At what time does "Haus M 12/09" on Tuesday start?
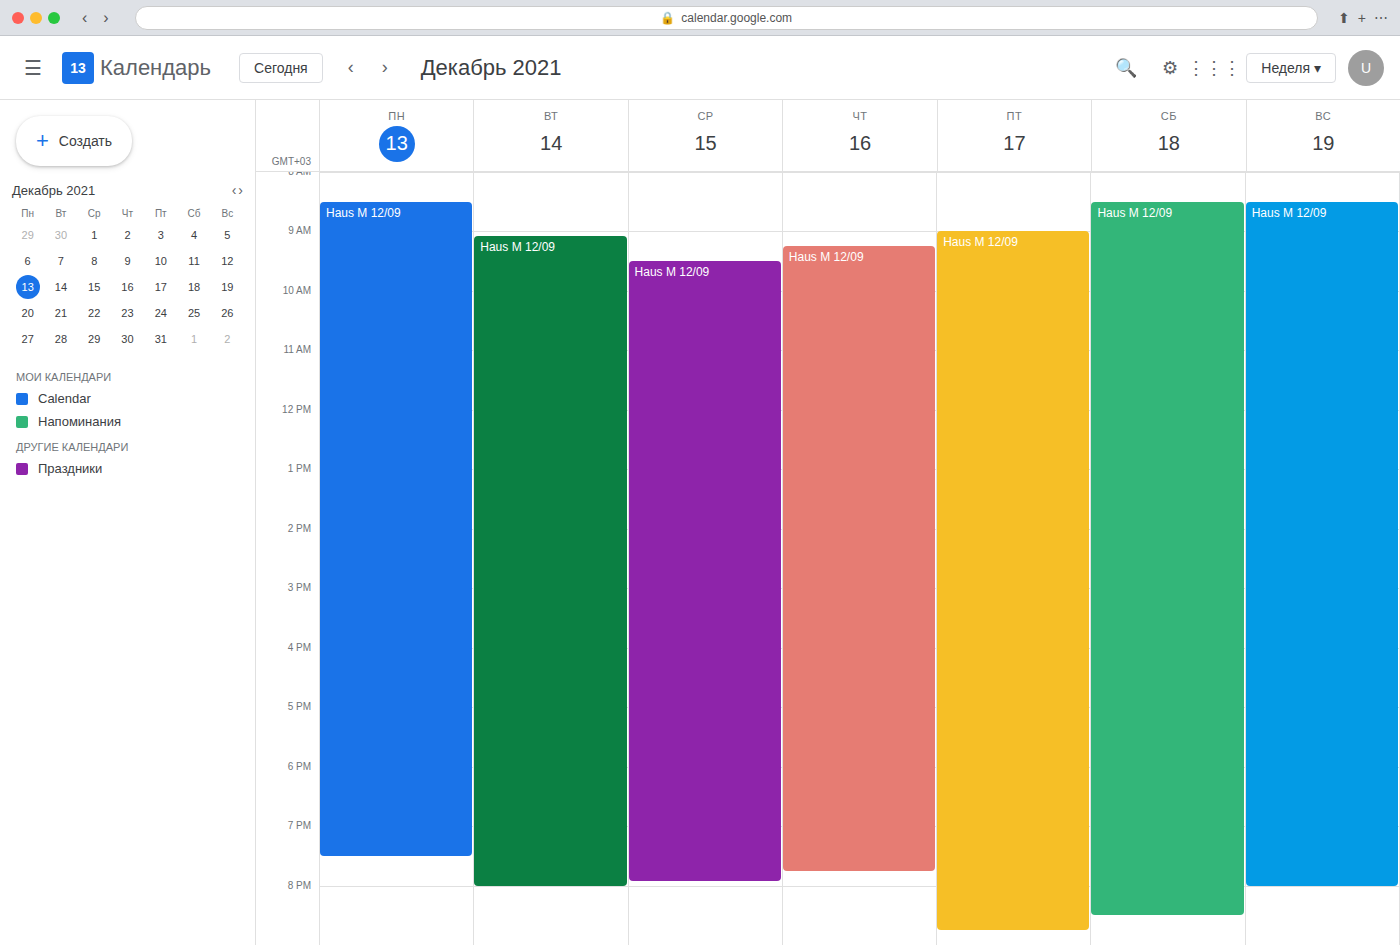
9:05 AM